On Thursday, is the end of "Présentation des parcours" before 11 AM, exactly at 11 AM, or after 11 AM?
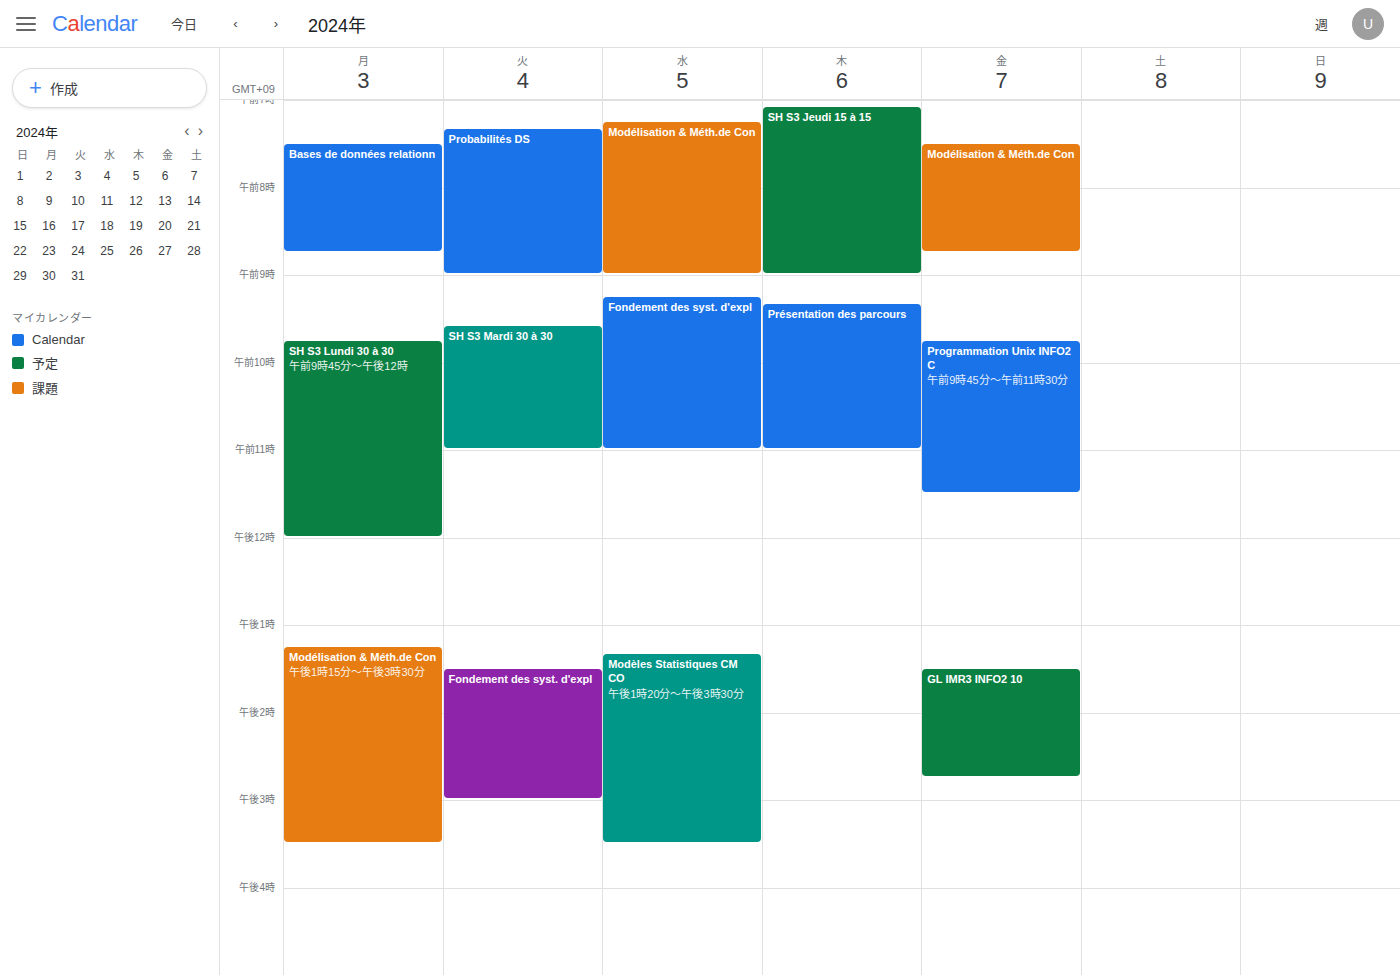
11:00 AM -- exactly at 11 AM, on the 11 AM line.